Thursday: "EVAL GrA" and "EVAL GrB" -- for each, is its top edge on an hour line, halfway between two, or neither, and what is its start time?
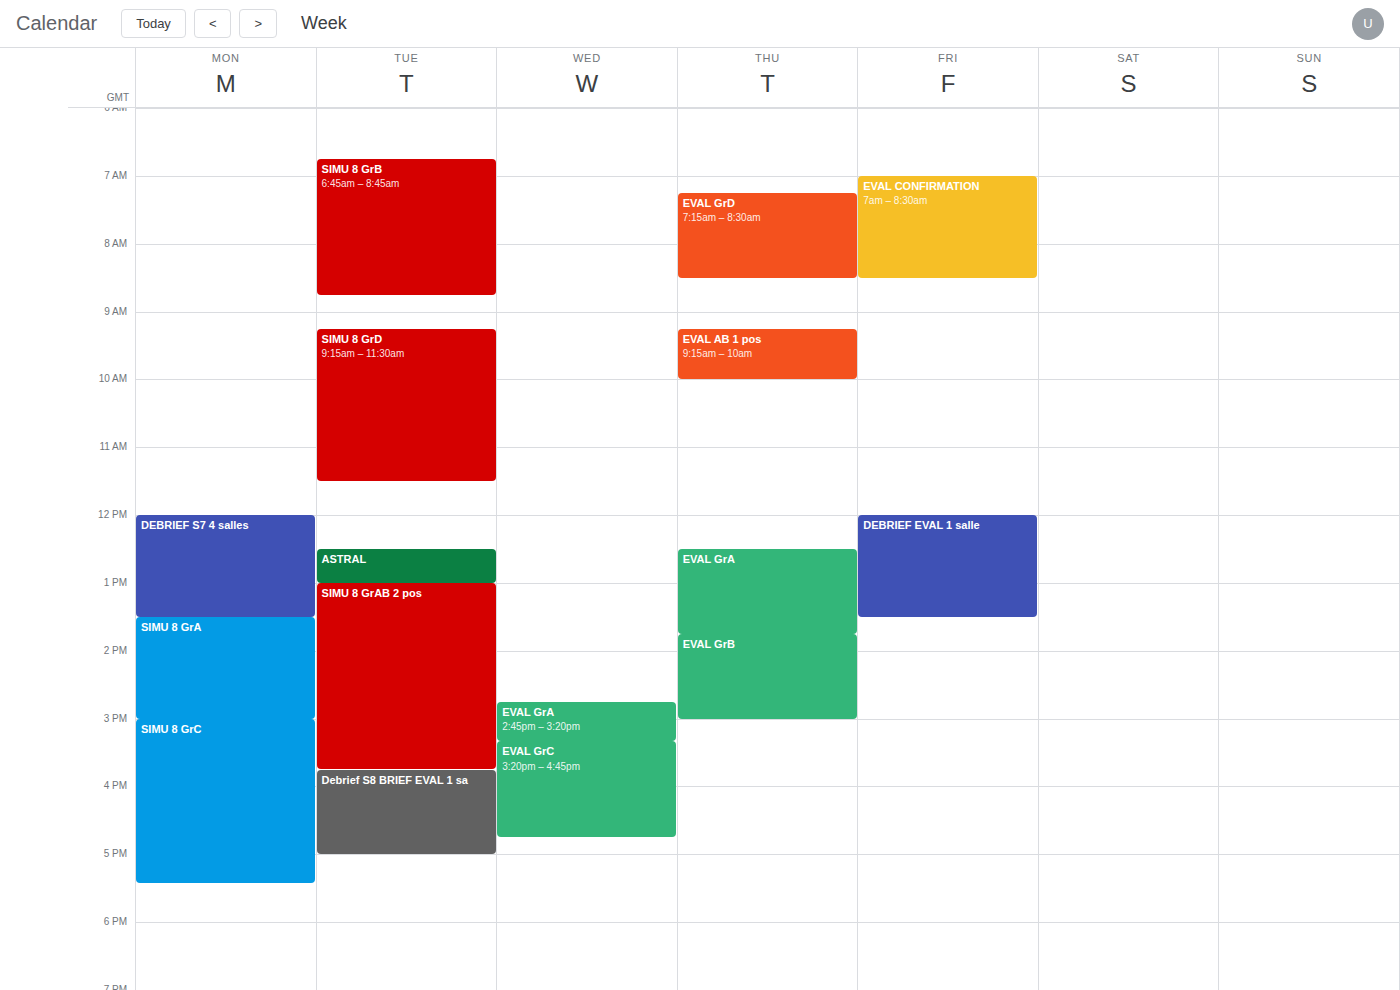
"EVAL GrA": 12:30, halfway between the 12:00 and 13:00 lines. "EVAL GrB": 13:45, neither: three quarters of the way from the 13:00 line to the 14:00 line.